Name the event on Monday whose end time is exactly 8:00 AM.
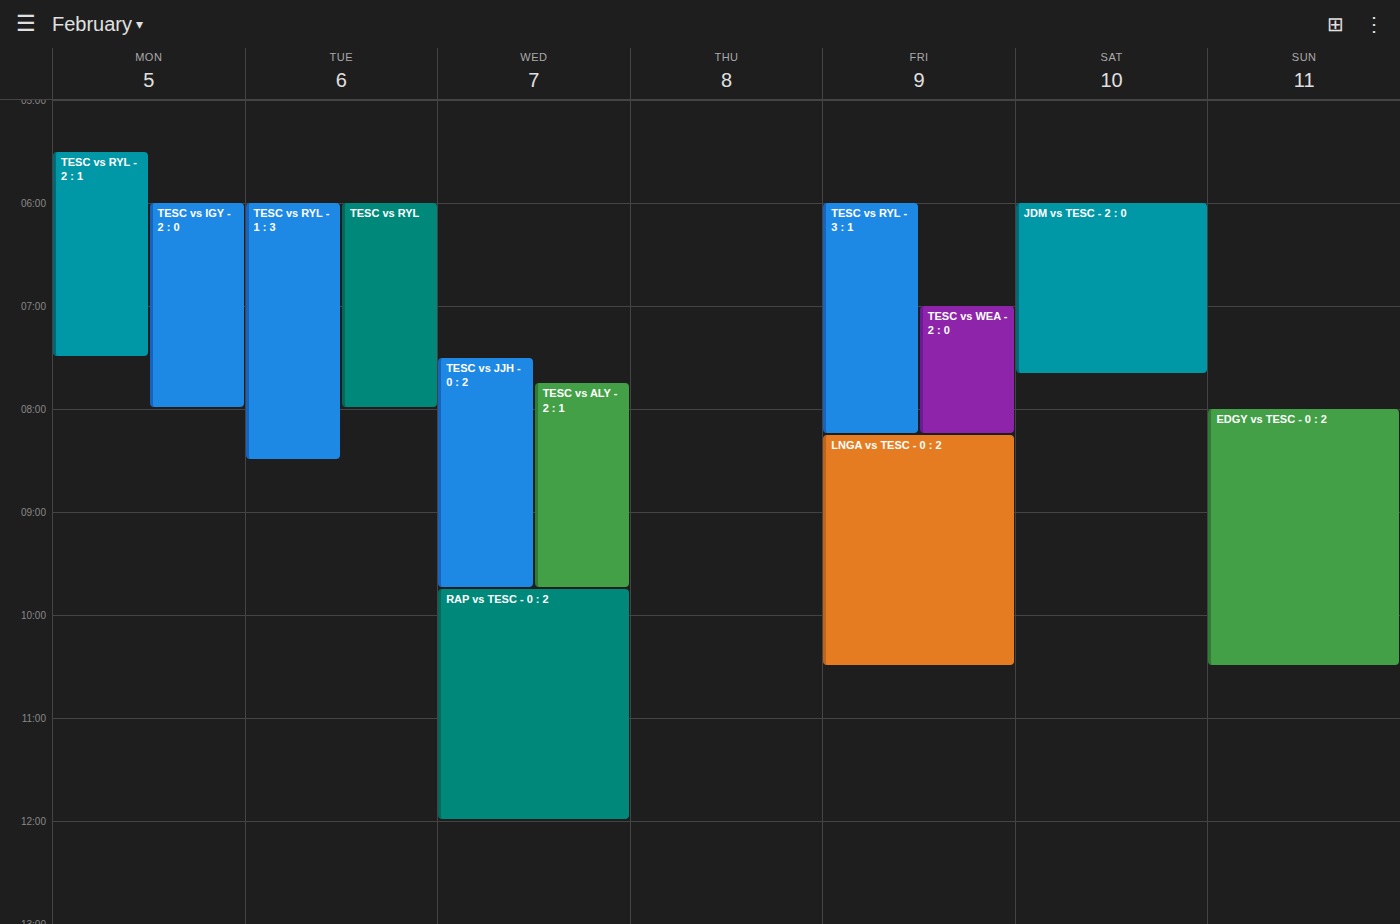
"TESC vs IGY - 2 : 0"